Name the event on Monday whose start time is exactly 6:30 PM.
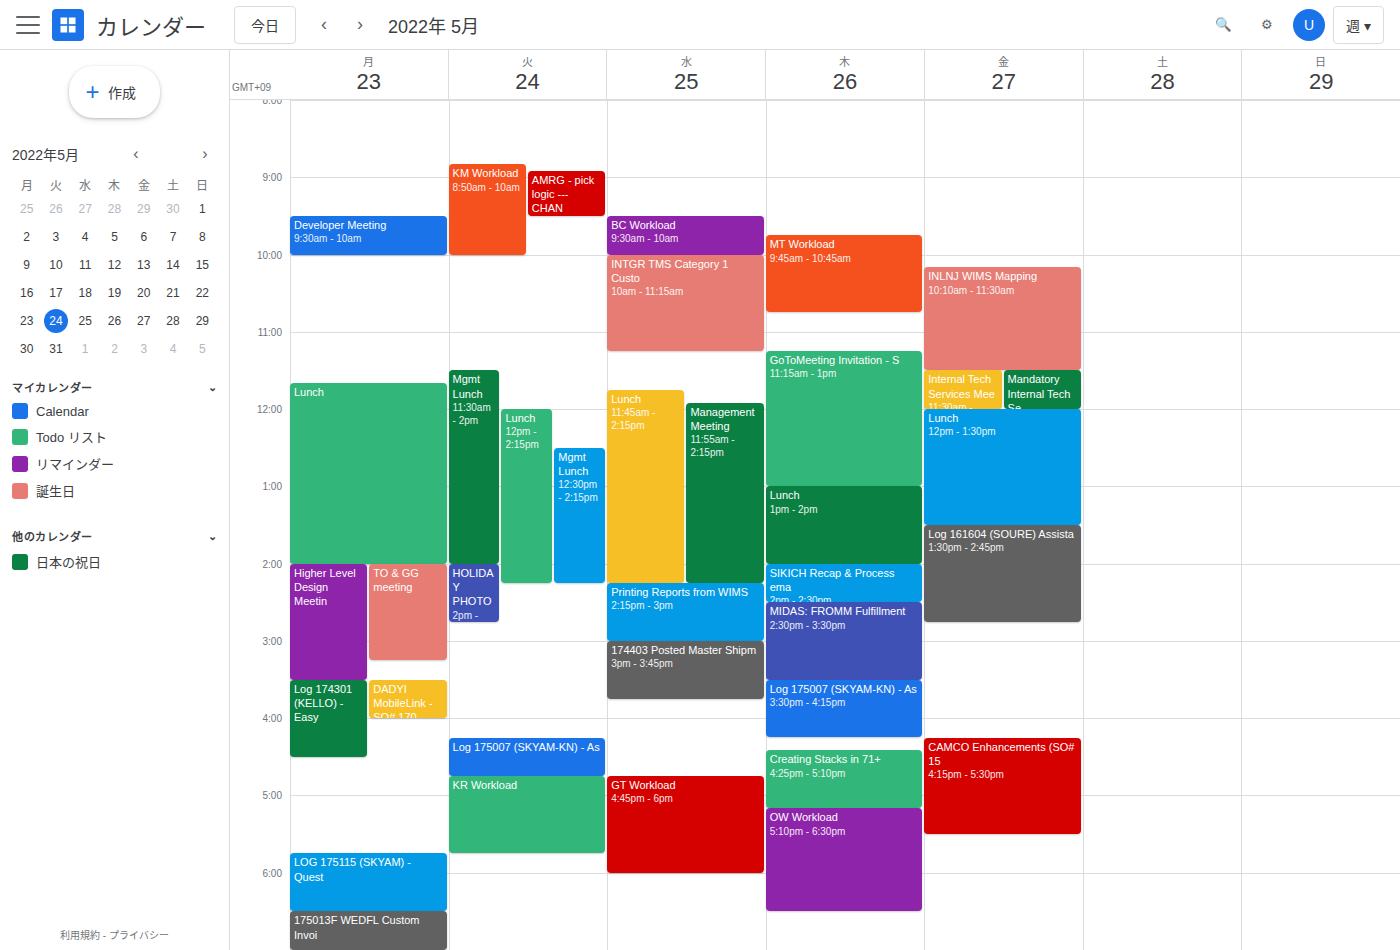
"175013F WEDFL Custom Invoi"